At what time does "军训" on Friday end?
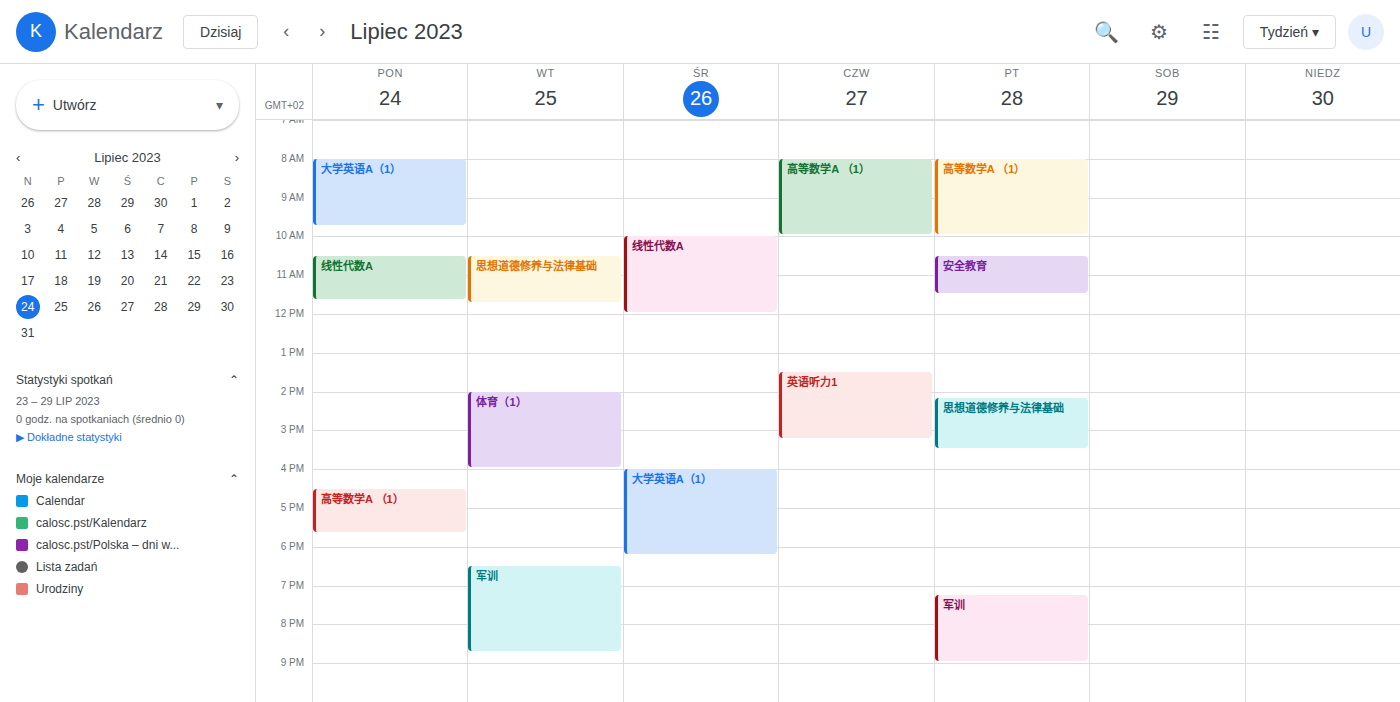
9:00 PM